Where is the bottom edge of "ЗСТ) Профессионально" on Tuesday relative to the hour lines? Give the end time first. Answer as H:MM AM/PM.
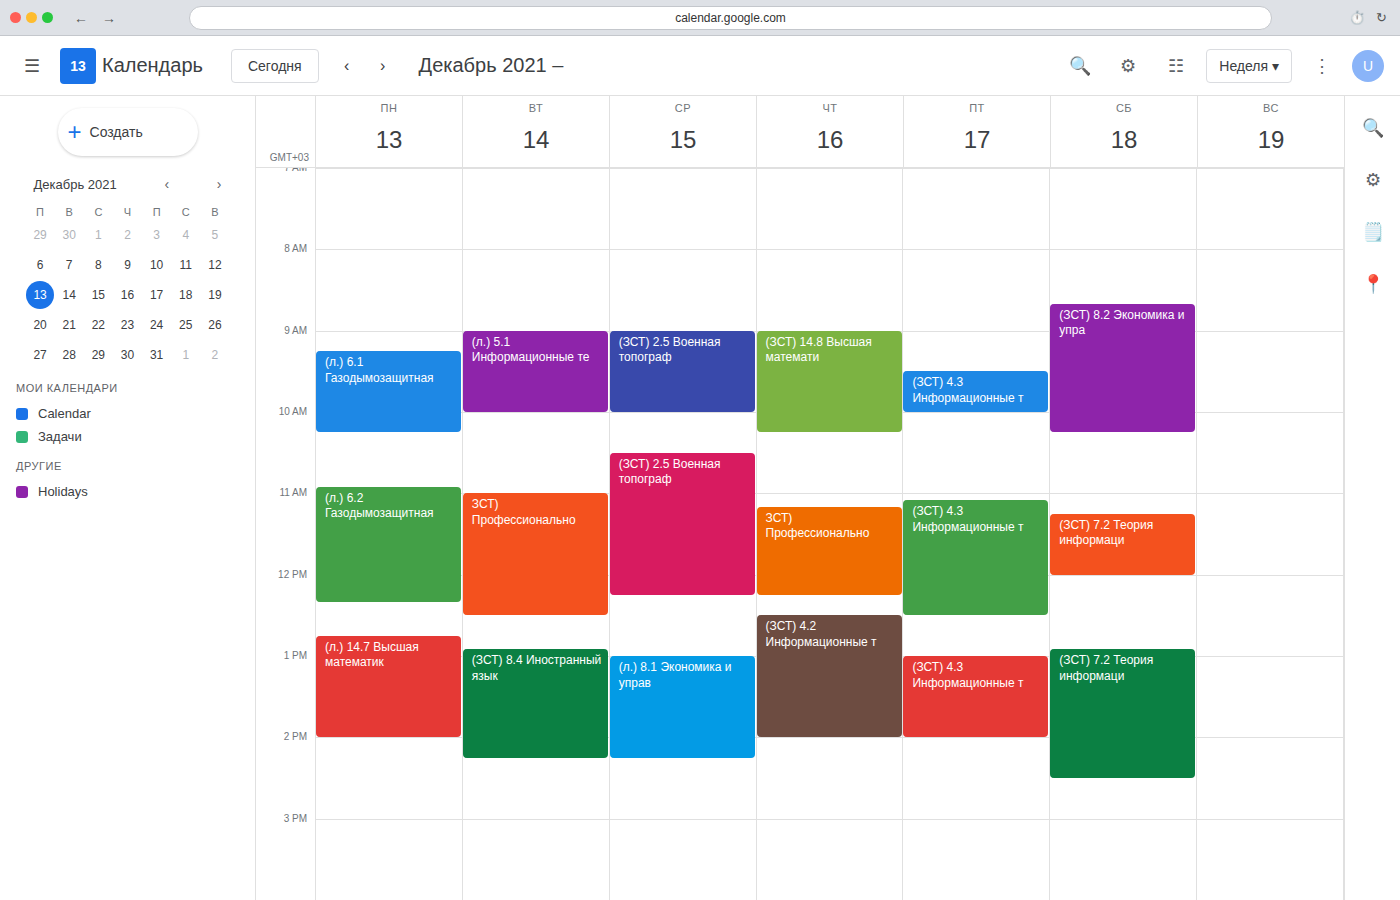
12:30 PM -- halfway between the 12 PM and 1 PM lines.